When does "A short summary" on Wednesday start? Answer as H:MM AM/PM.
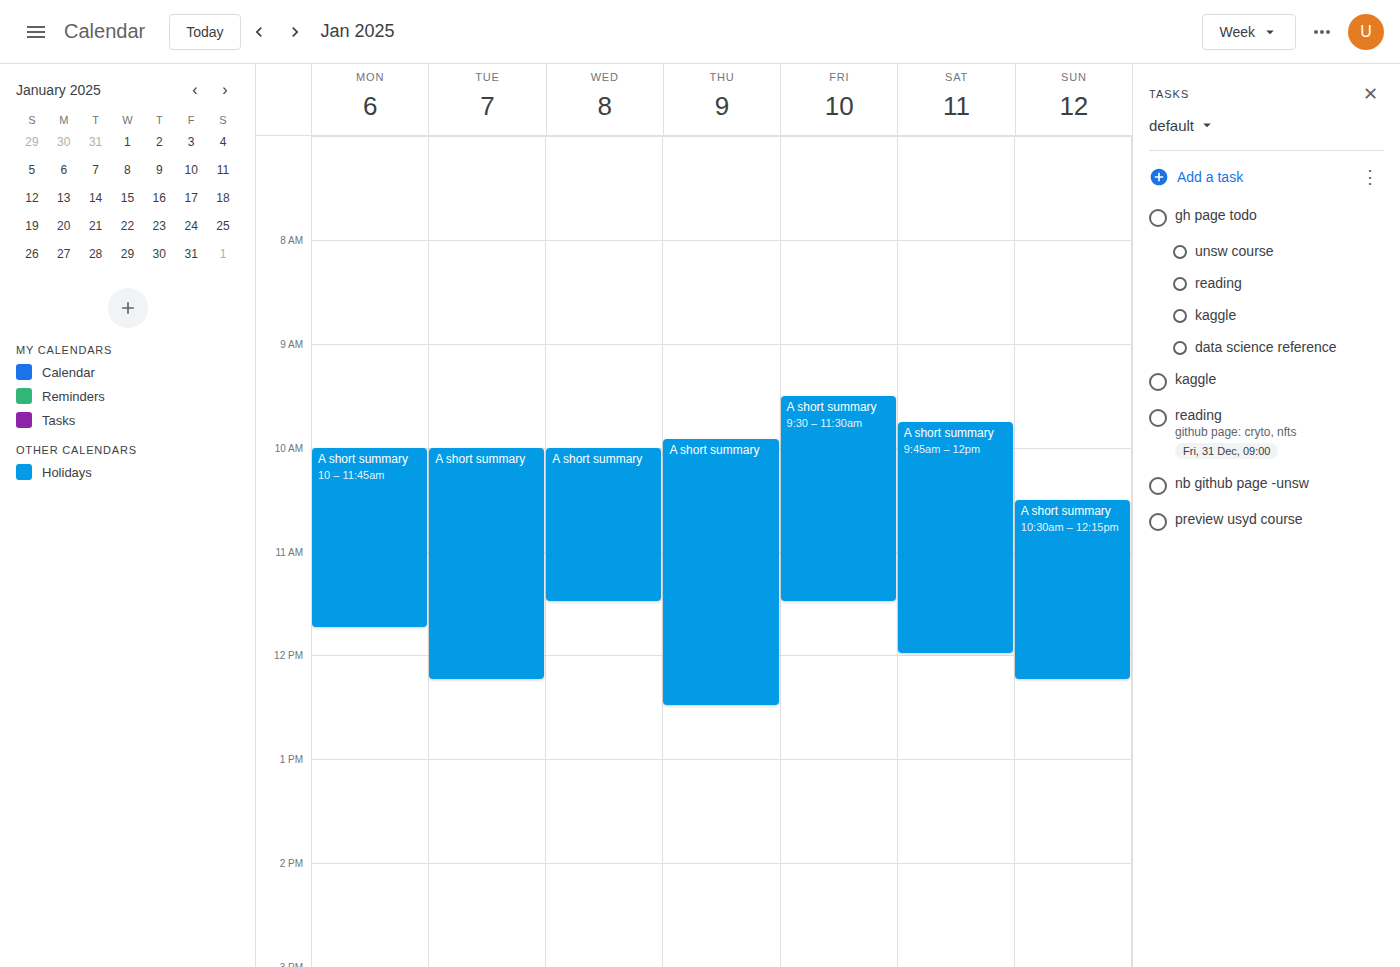
10:00 AM